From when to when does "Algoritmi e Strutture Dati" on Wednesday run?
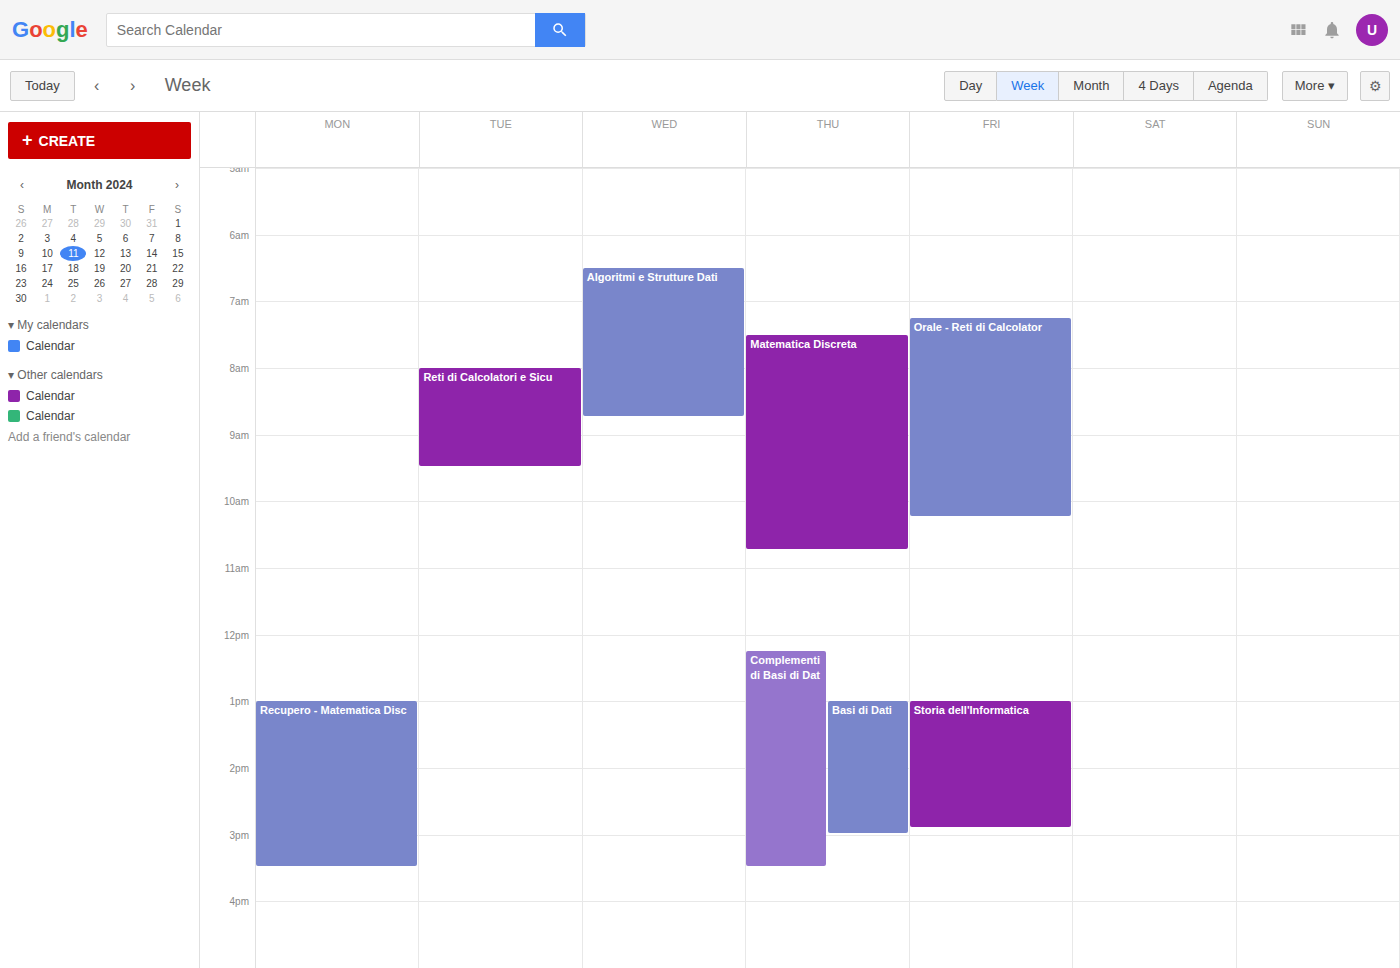
6:30 AM to 8:45 AM